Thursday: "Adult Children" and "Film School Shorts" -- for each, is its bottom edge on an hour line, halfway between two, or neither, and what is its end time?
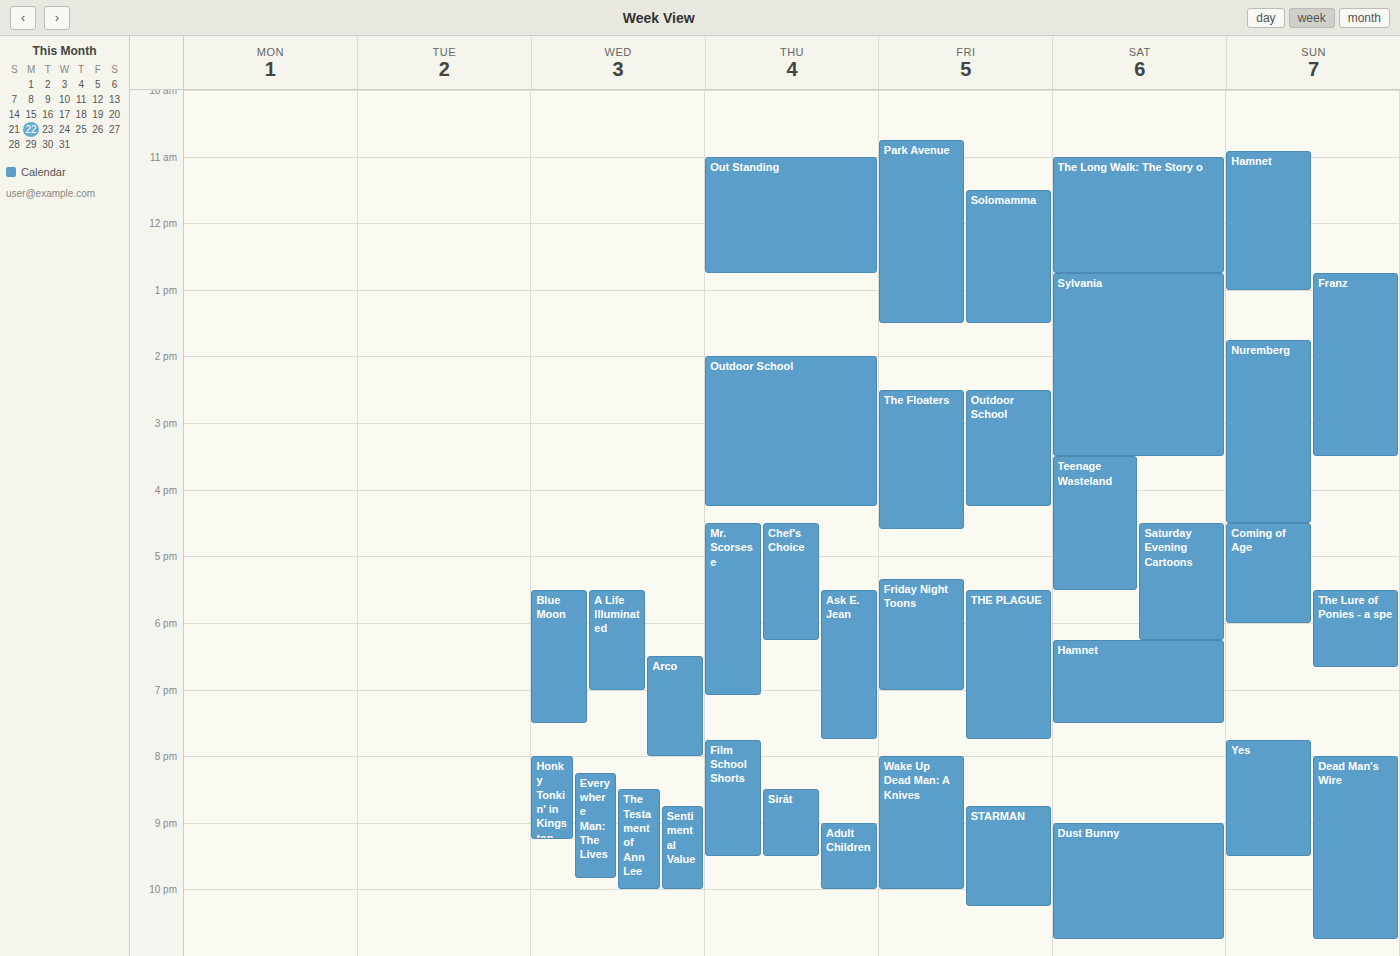
"Adult Children": 10:00 PM, exactly on the 10 PM line. "Film School Shorts": 9:30 PM, halfway between the 9 PM and 10 PM lines.